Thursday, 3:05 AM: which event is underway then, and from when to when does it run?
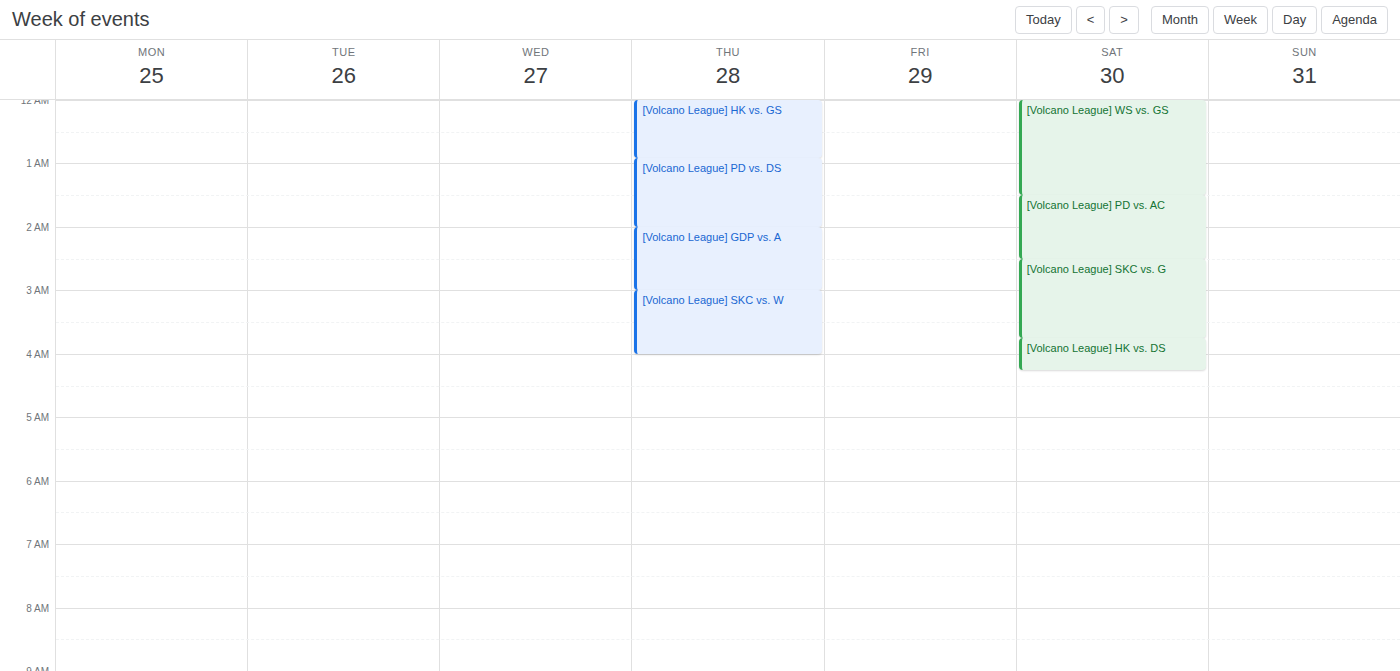
"[Volcano League] SKC vs. W", 3:00 AM to 4:00 AM